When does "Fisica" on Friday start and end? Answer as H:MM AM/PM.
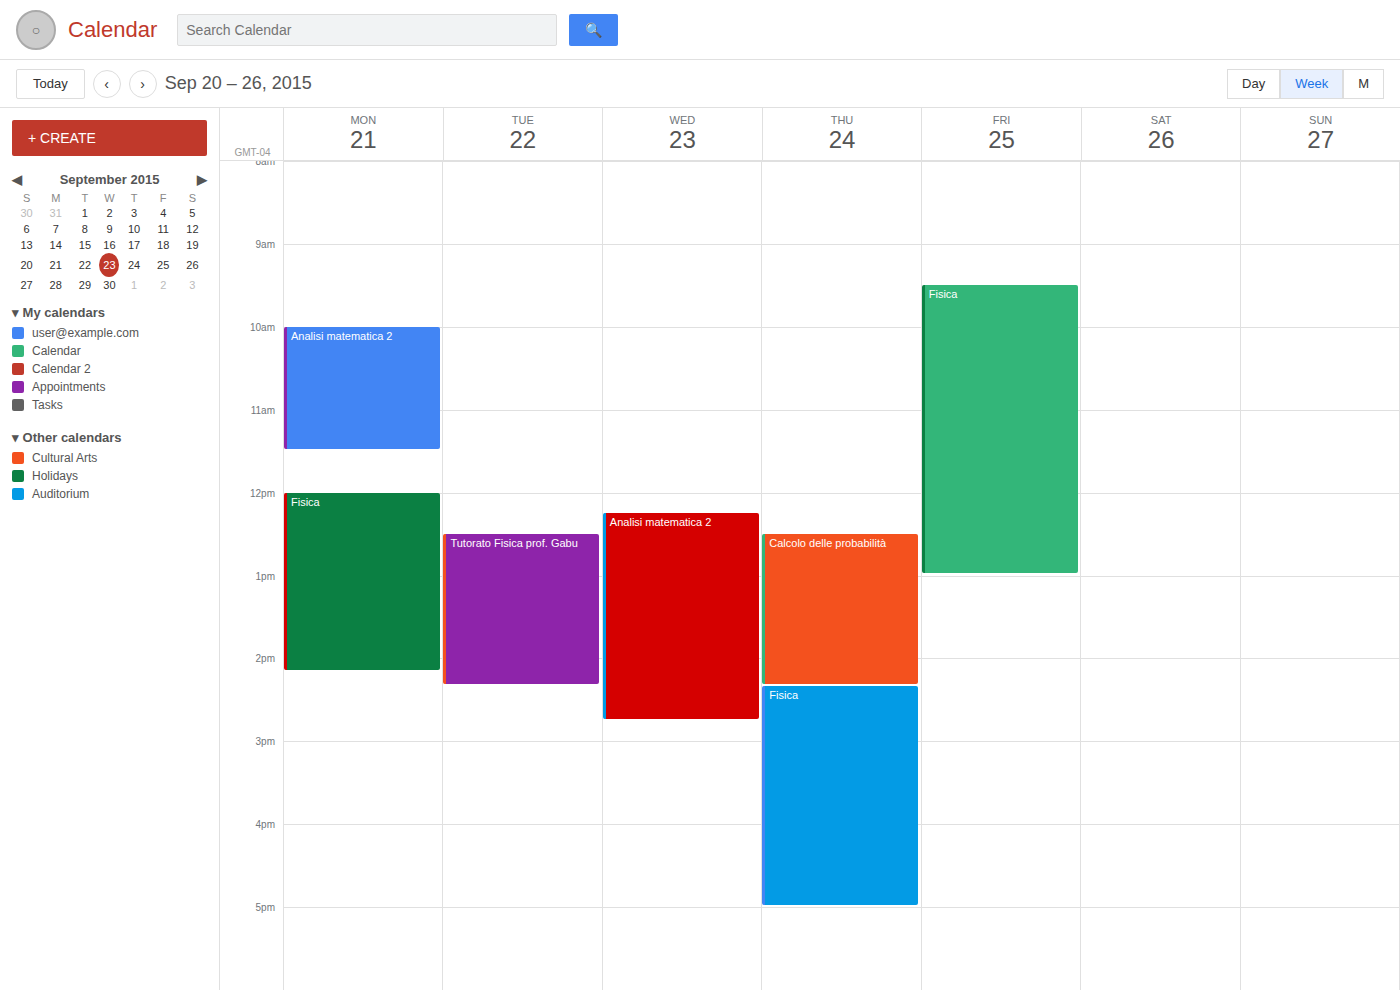
9:30 AM to 1:00 PM